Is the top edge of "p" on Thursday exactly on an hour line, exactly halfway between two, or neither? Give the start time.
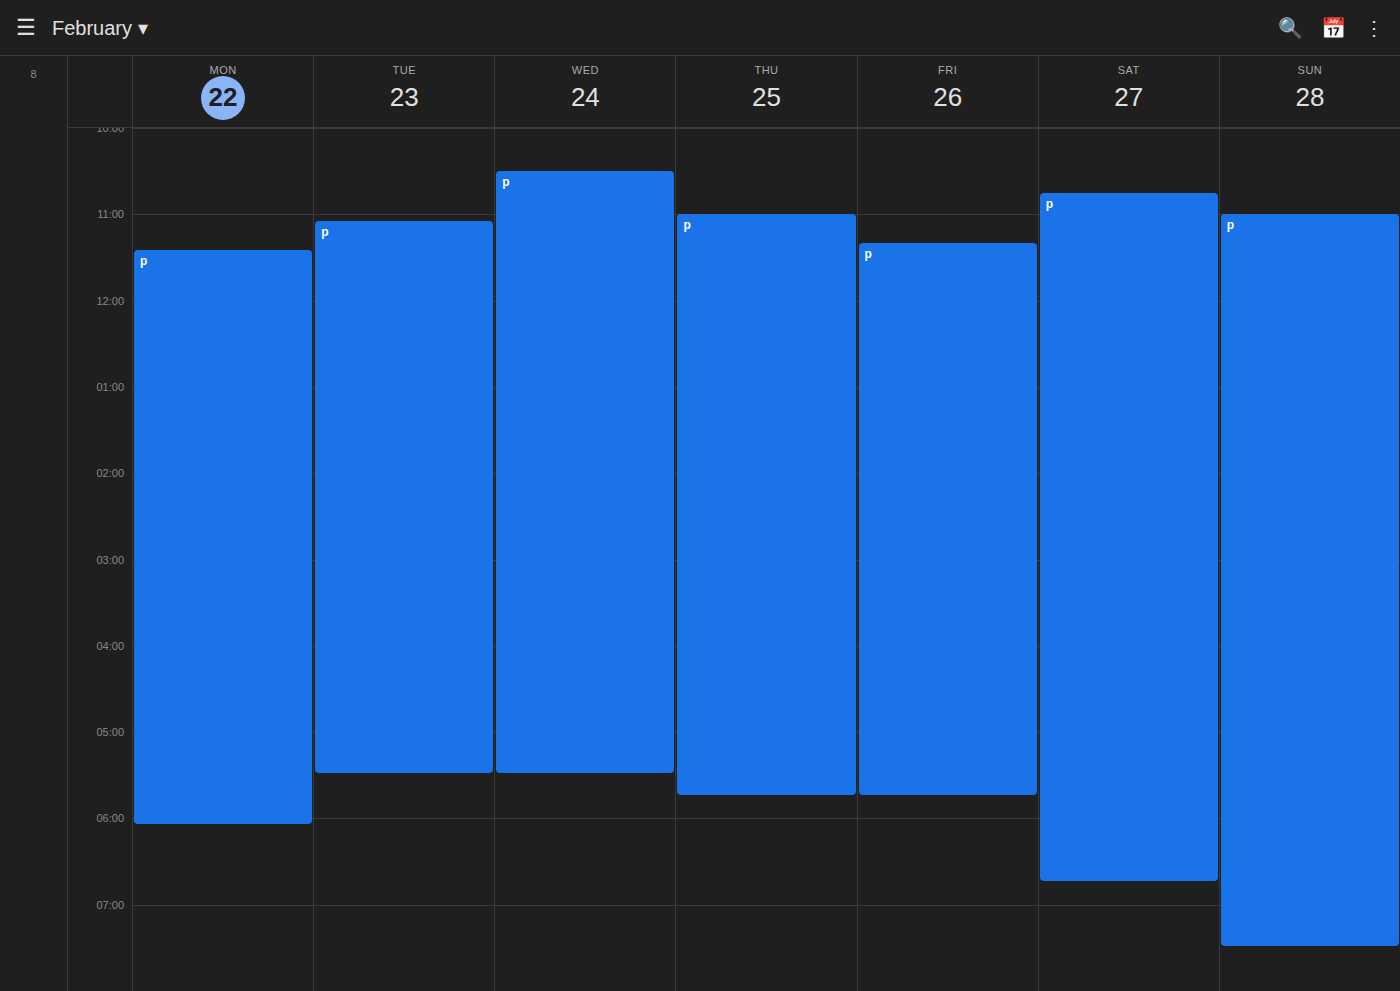
11:00 AM -- exactly on the 11 AM line.